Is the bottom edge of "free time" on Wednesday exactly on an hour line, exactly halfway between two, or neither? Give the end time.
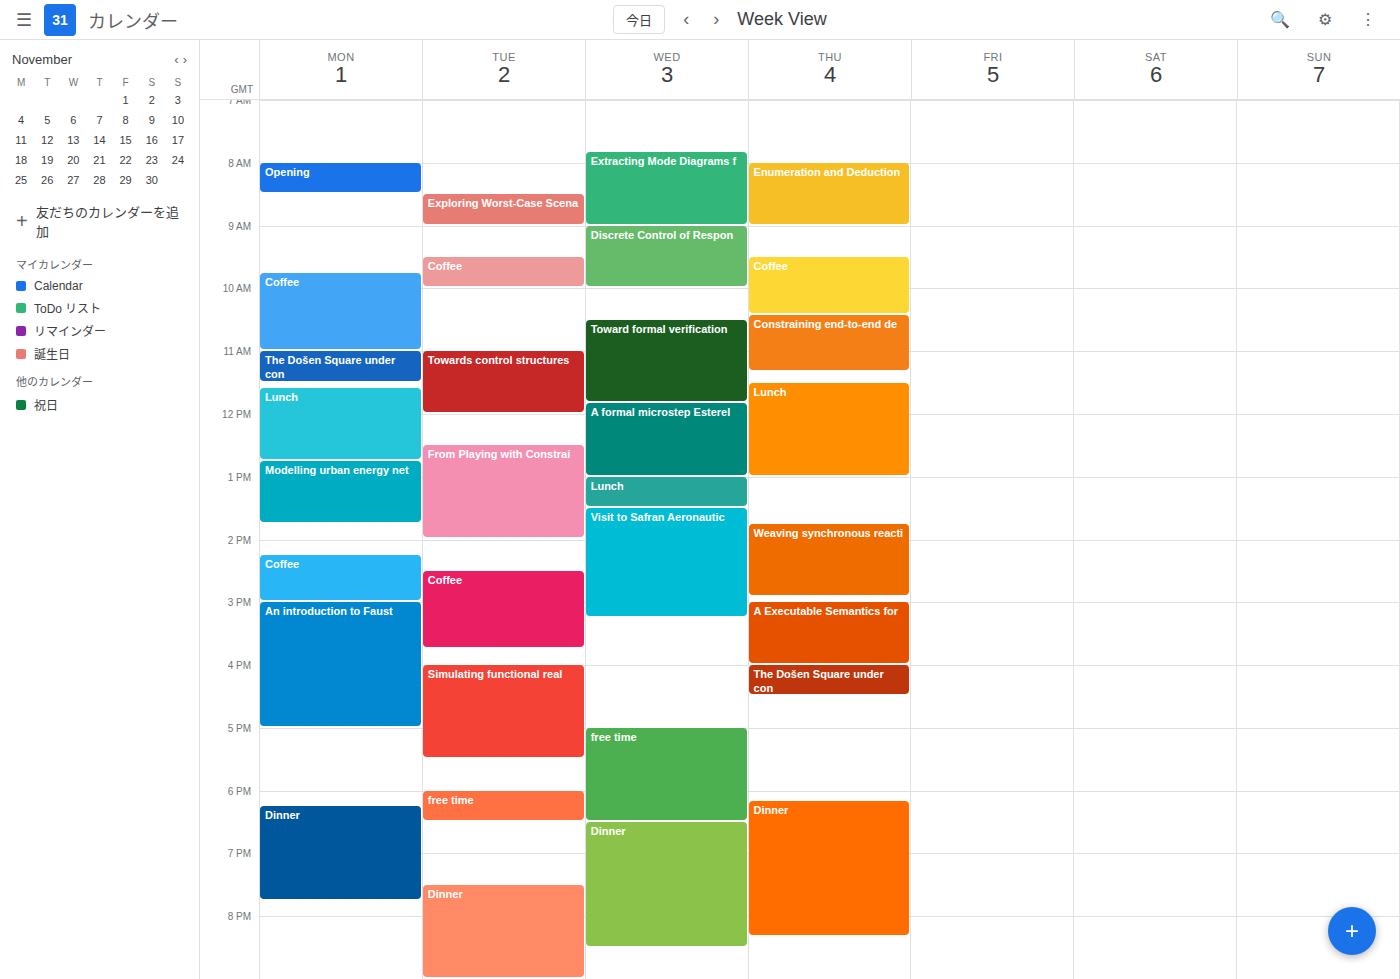
6:30 PM -- halfway between the 6 PM and 7 PM lines.